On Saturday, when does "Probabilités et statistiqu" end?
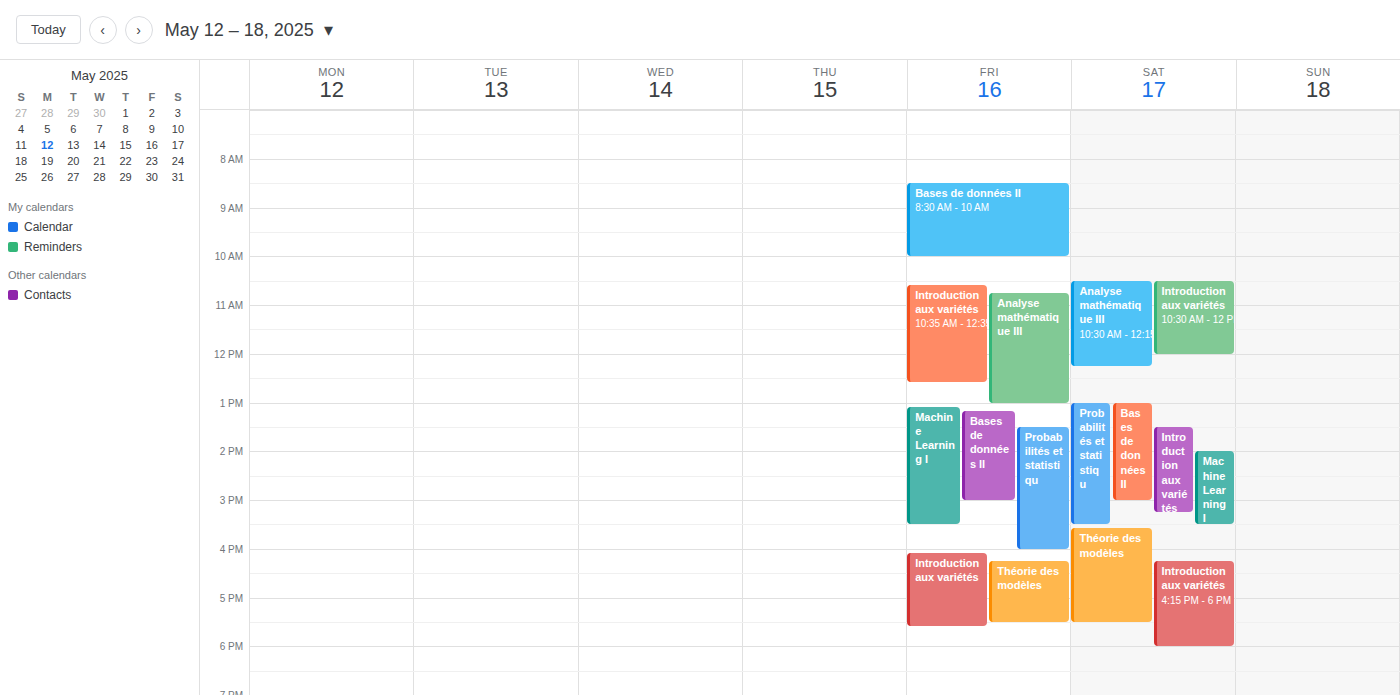
3:30 PM